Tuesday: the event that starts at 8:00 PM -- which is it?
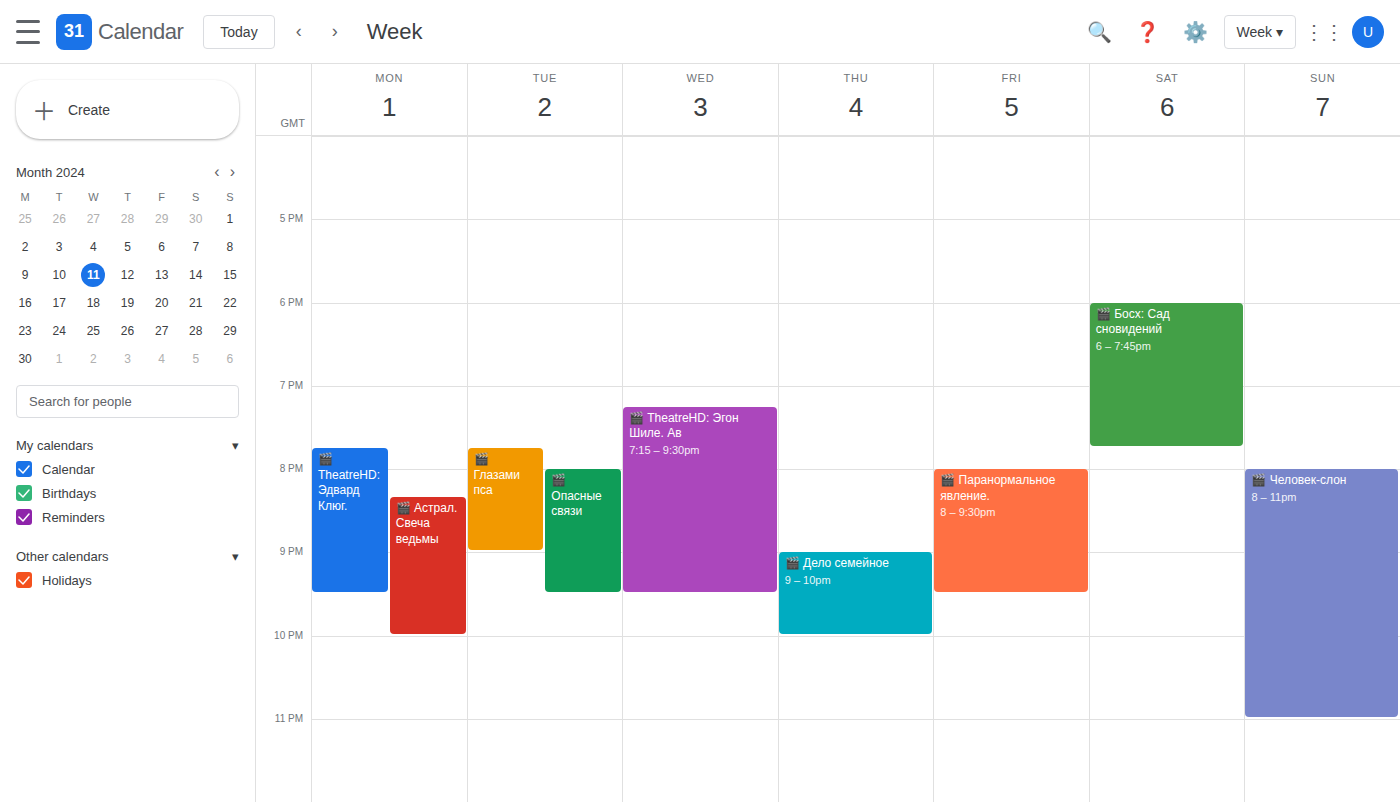
"🎬 Опасные связи"